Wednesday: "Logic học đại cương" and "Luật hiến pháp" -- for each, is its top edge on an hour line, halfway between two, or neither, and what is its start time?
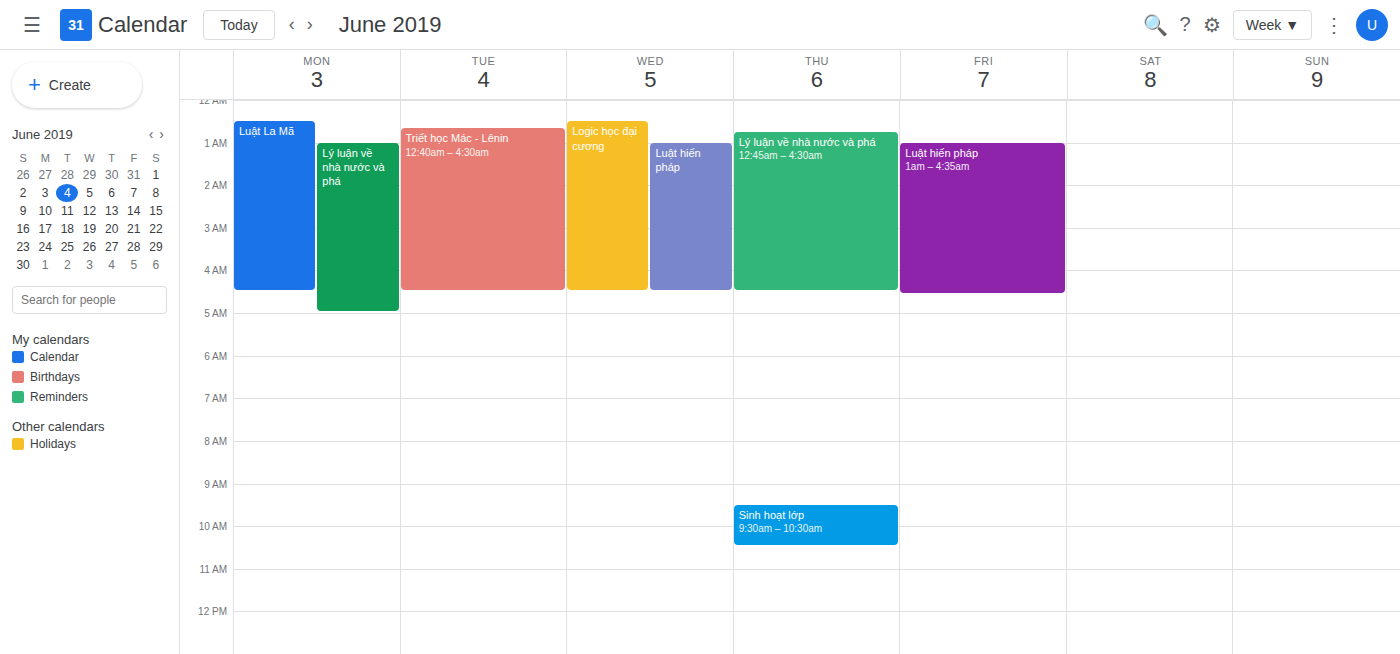
"Logic học đại cương": 12:30 AM, halfway between the 12 AM and 1 AM lines. "Luật hiến pháp": 1:00 AM, exactly on the 1 AM line.